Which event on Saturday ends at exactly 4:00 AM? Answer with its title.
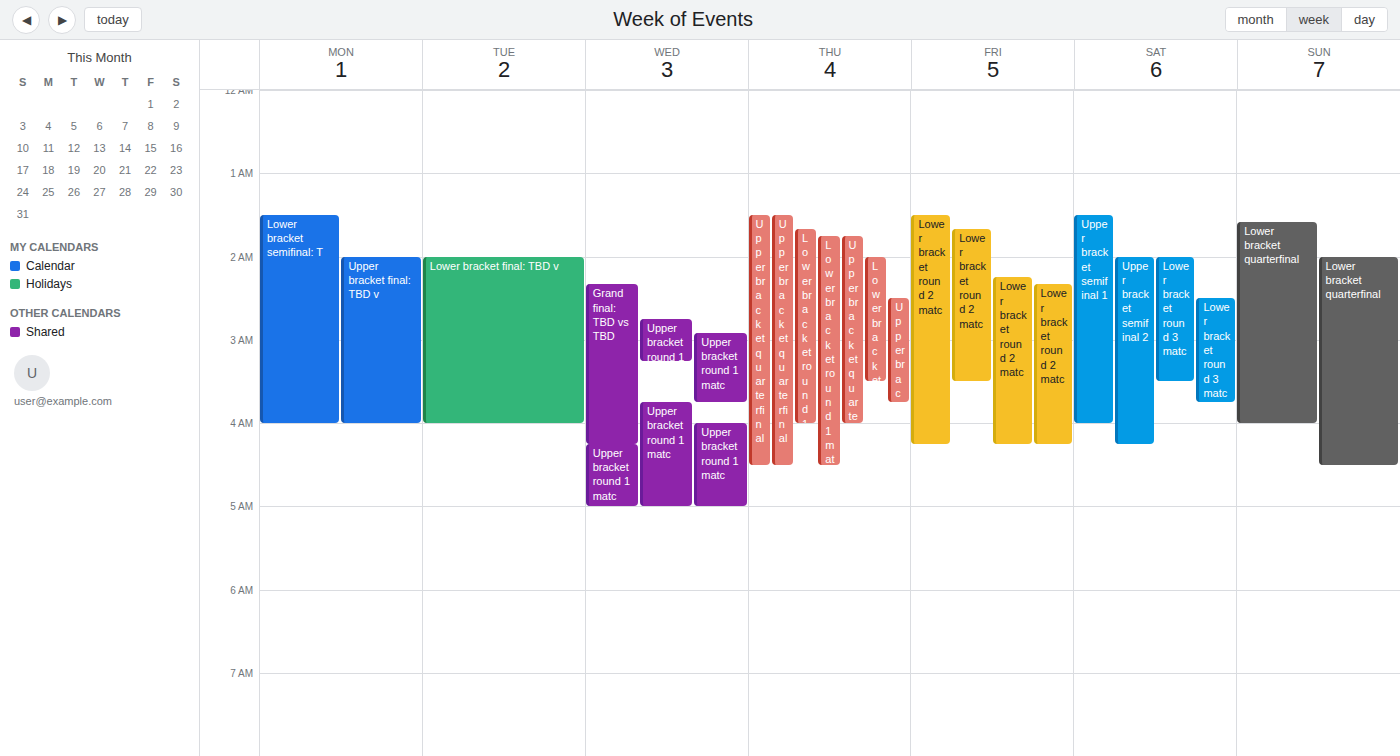
"Upper bracket semifinal 1"